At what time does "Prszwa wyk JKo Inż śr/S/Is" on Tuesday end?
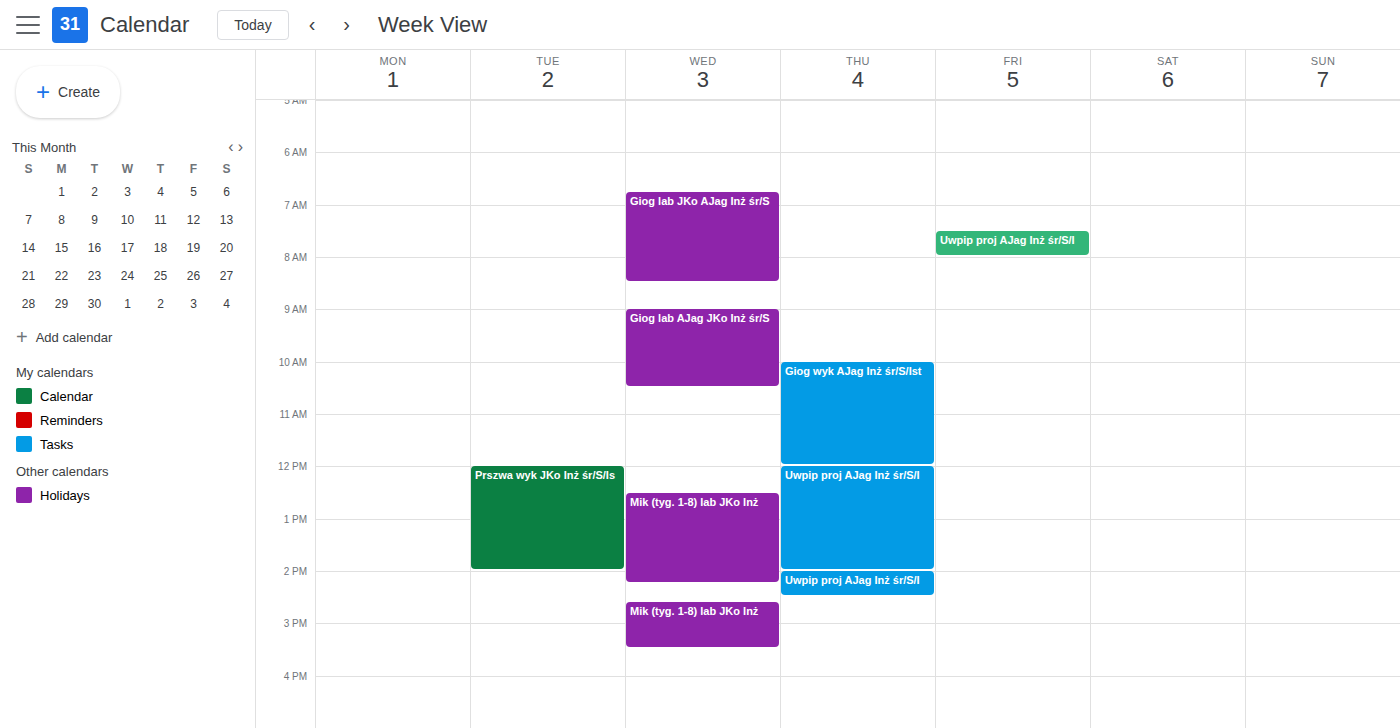
2:00 PM